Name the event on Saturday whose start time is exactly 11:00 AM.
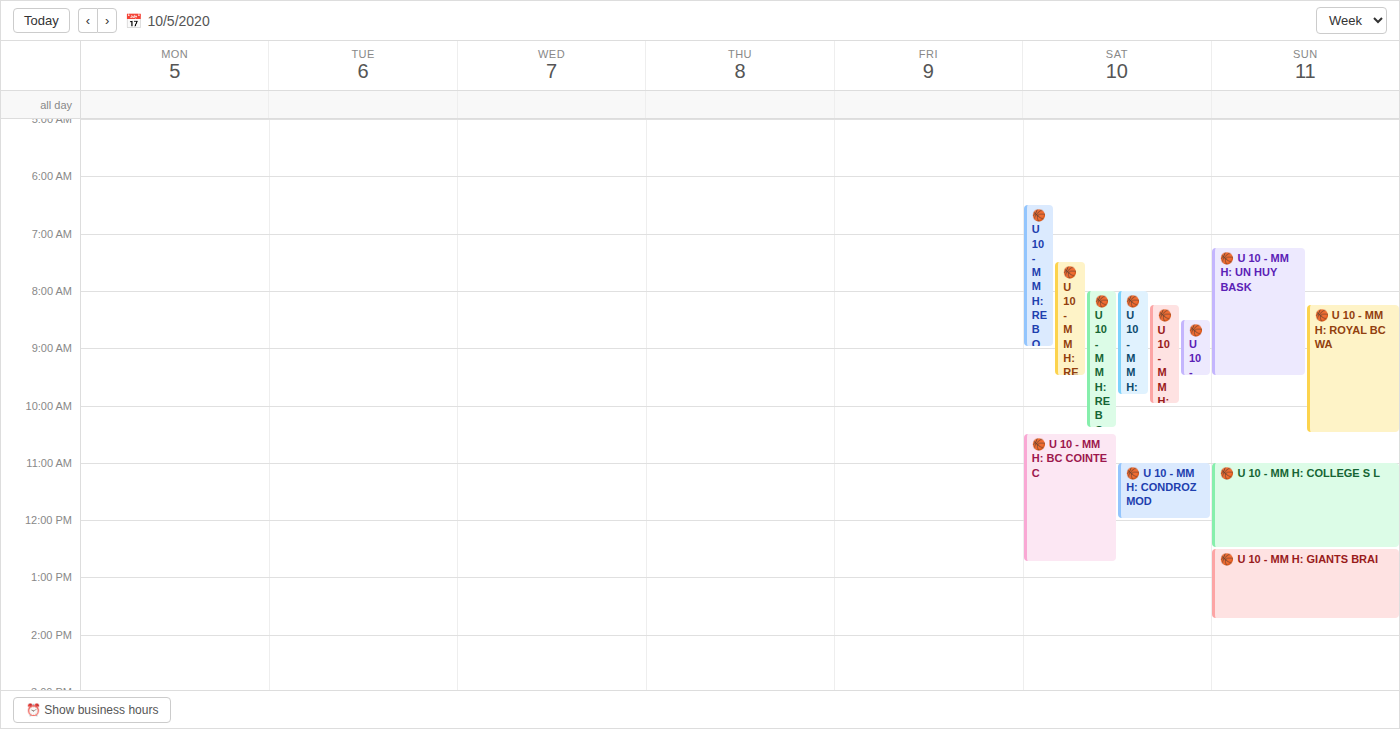
"🏀 U 10 - MM H: CONDROZ MOD"